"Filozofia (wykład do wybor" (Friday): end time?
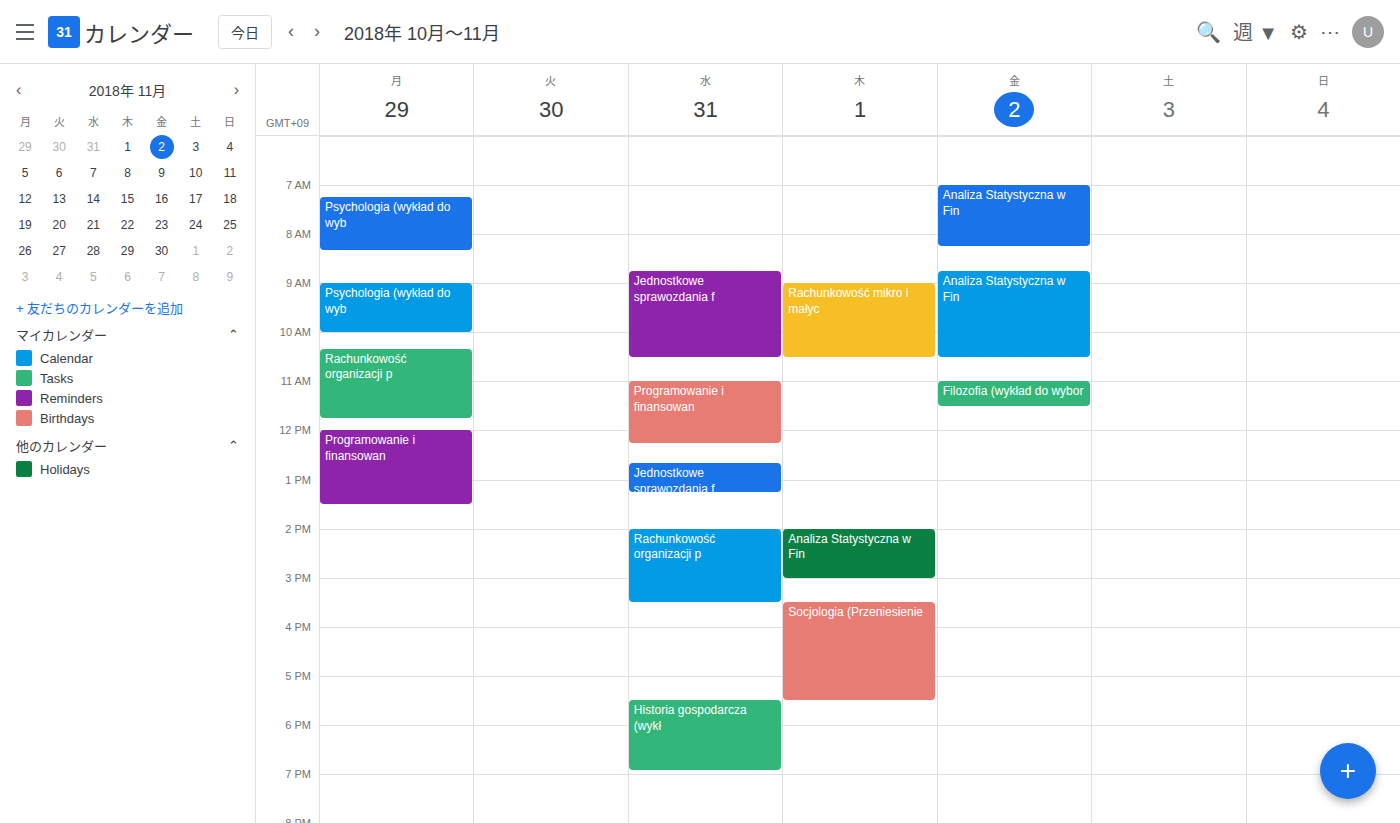
11:30